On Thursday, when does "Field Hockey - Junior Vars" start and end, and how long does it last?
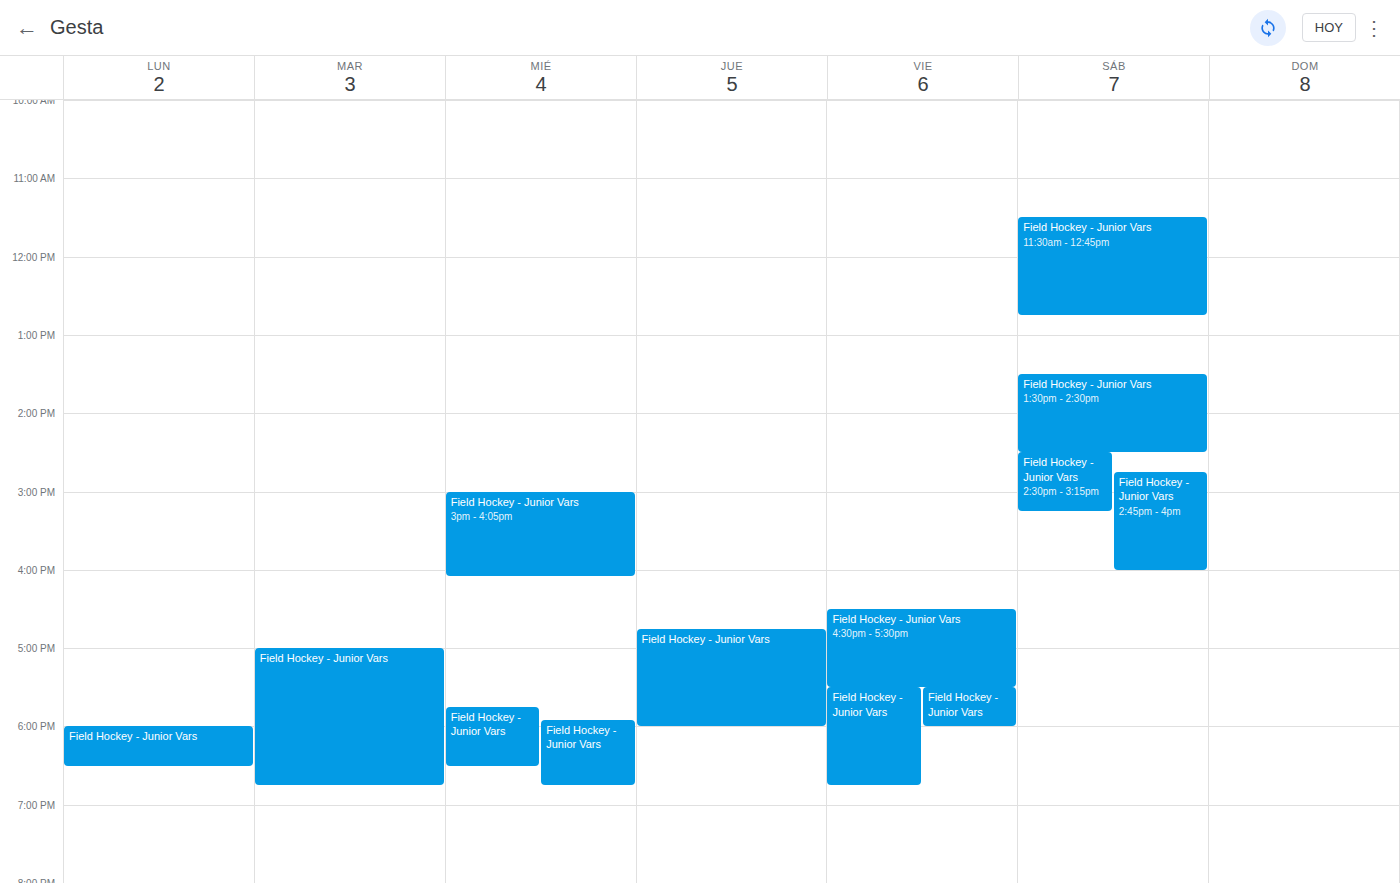
4:45 PM to 6:00 PM, 1 hour 15 minutes